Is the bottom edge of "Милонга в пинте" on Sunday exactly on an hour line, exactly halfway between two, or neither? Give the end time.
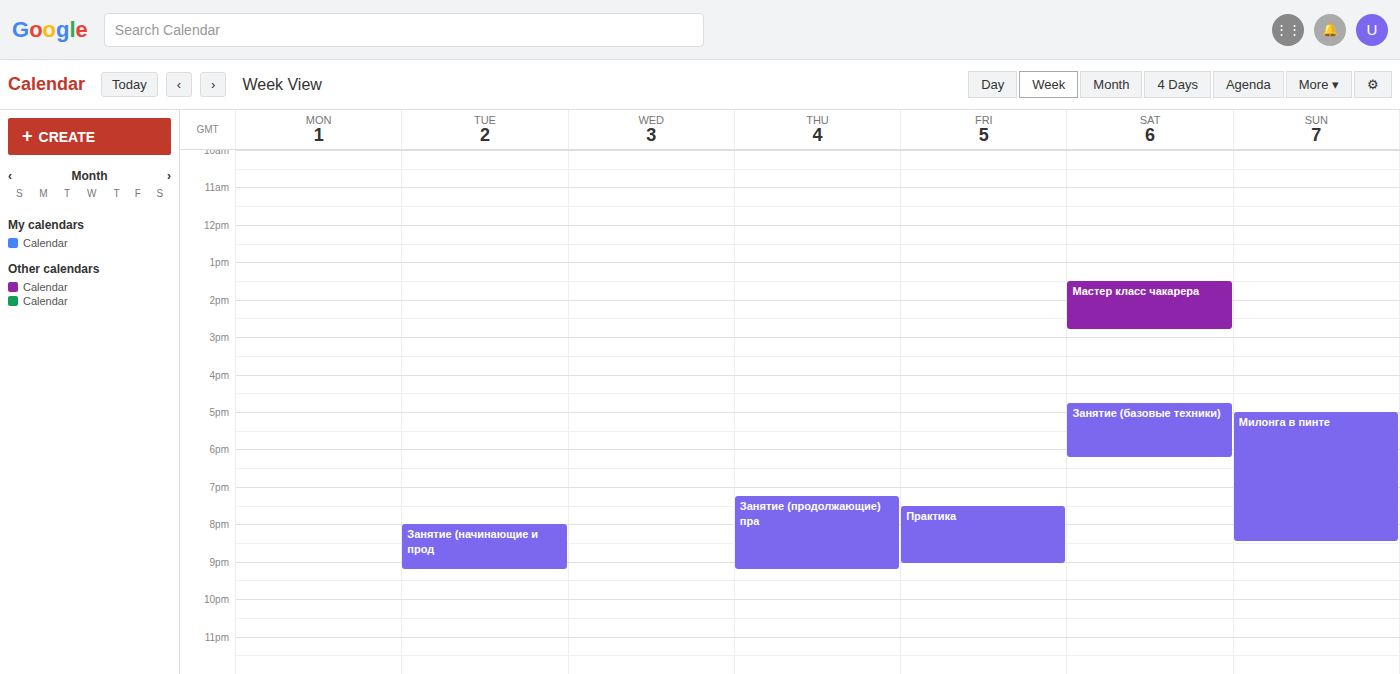
8:30 PM -- halfway between the 8 PM and 9 PM lines.